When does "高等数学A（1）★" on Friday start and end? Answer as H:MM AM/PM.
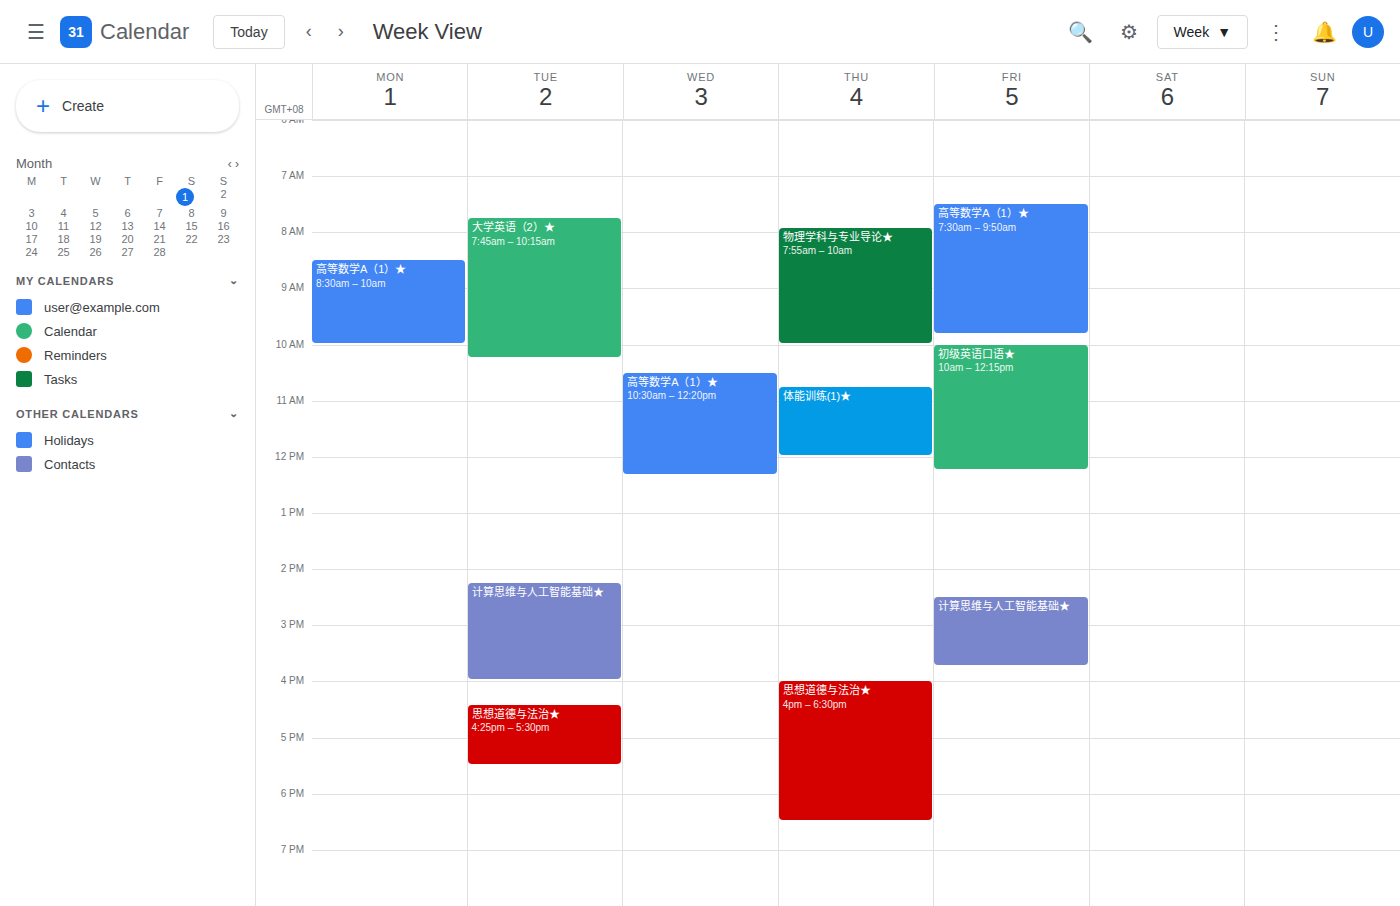
7:30 AM to 9:50 AM